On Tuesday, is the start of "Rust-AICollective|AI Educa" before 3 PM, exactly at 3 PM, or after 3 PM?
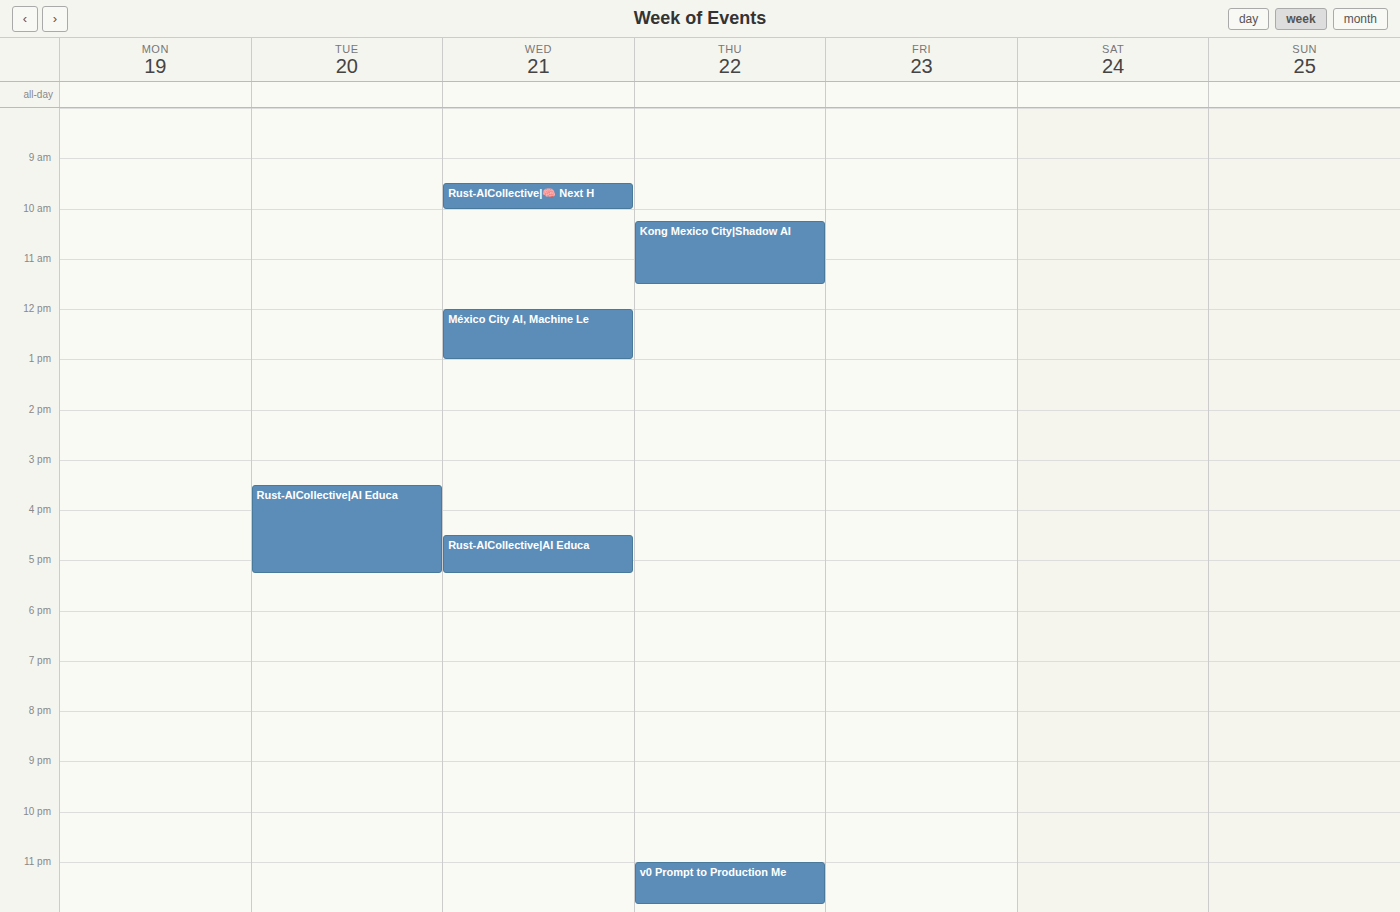
3:30 PM -- after 3 PM, 30 minutes below the 3 PM line.